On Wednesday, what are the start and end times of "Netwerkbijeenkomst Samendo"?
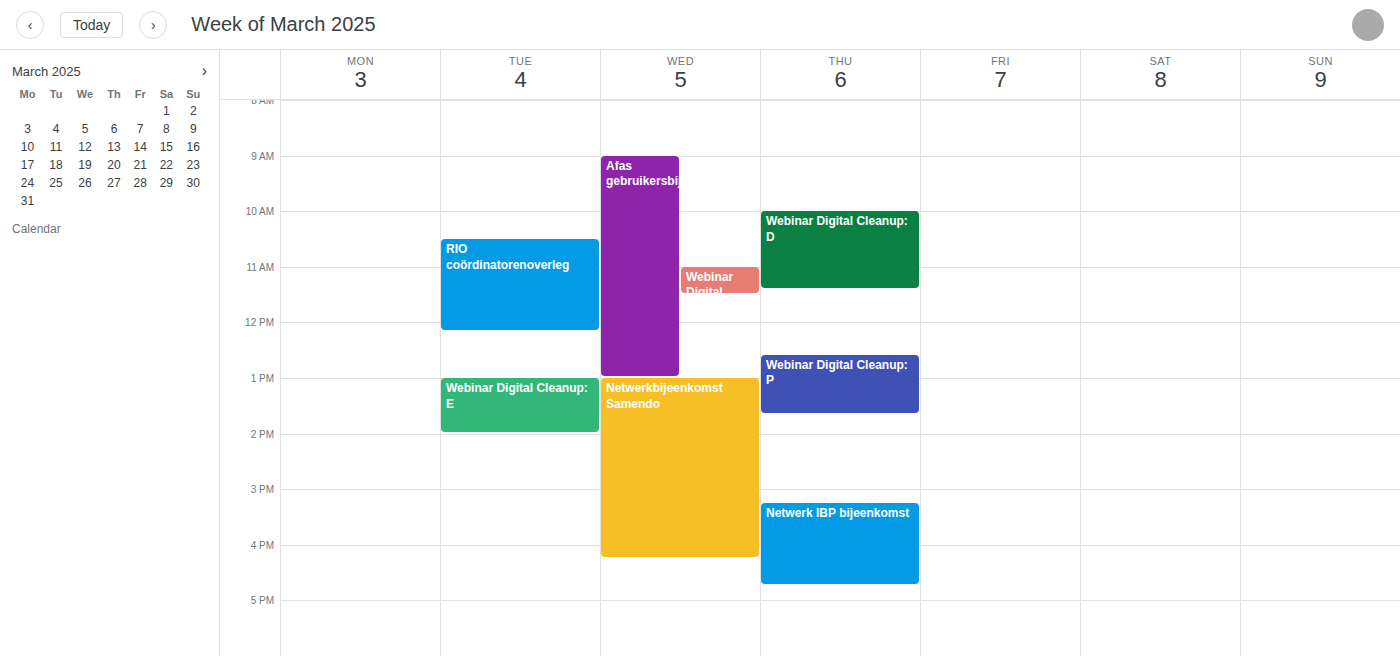
13:00 to 16:15